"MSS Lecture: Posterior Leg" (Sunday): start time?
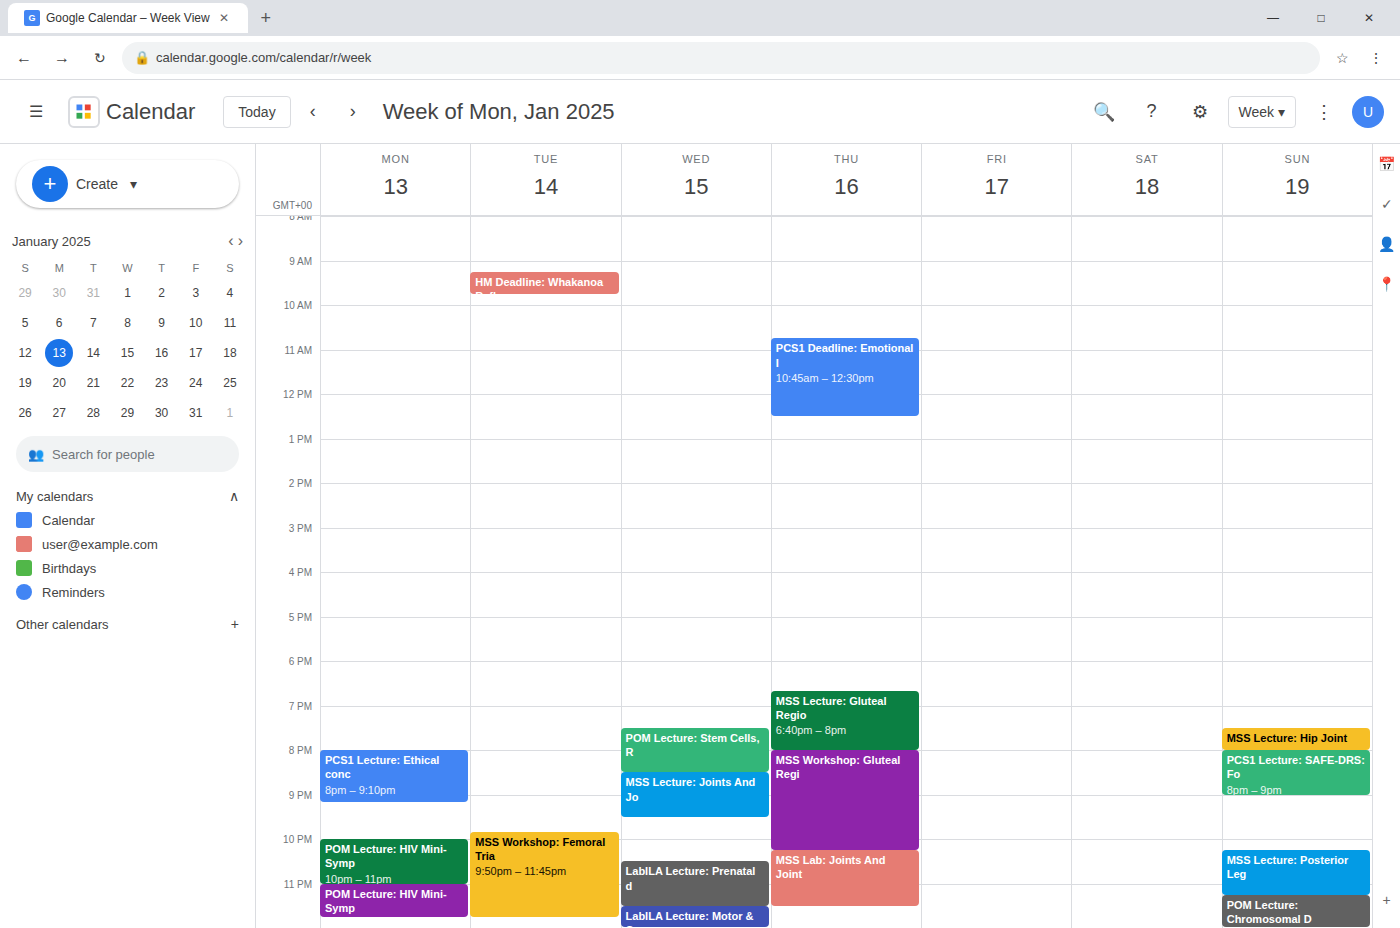
10:15 PM